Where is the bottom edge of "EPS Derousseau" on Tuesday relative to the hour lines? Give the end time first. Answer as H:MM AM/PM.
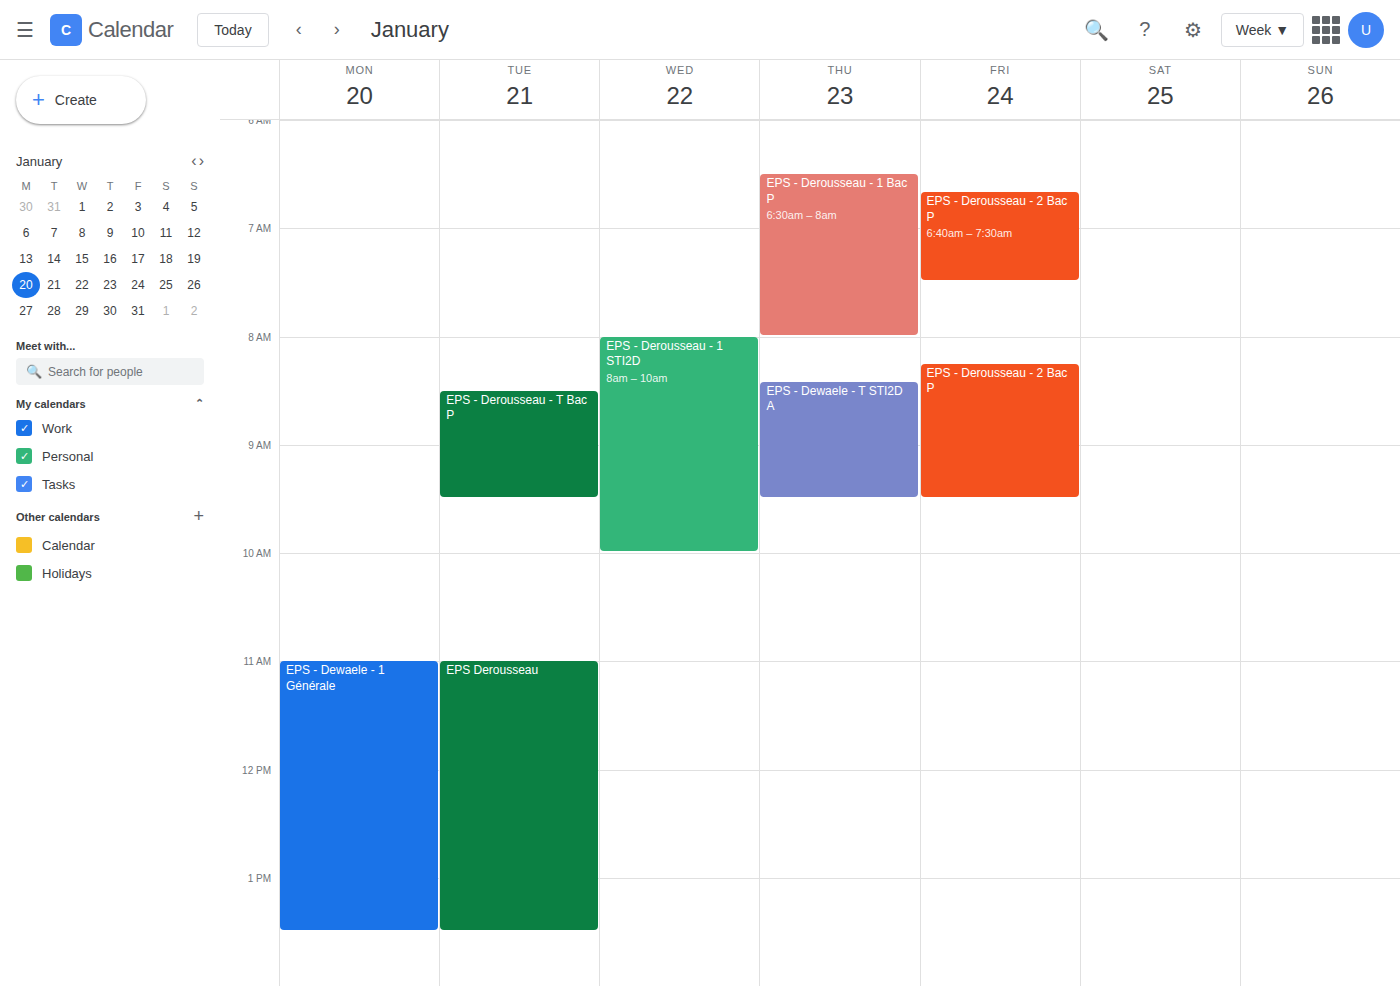
1:30 PM -- halfway between the 1 PM and 2 PM lines.